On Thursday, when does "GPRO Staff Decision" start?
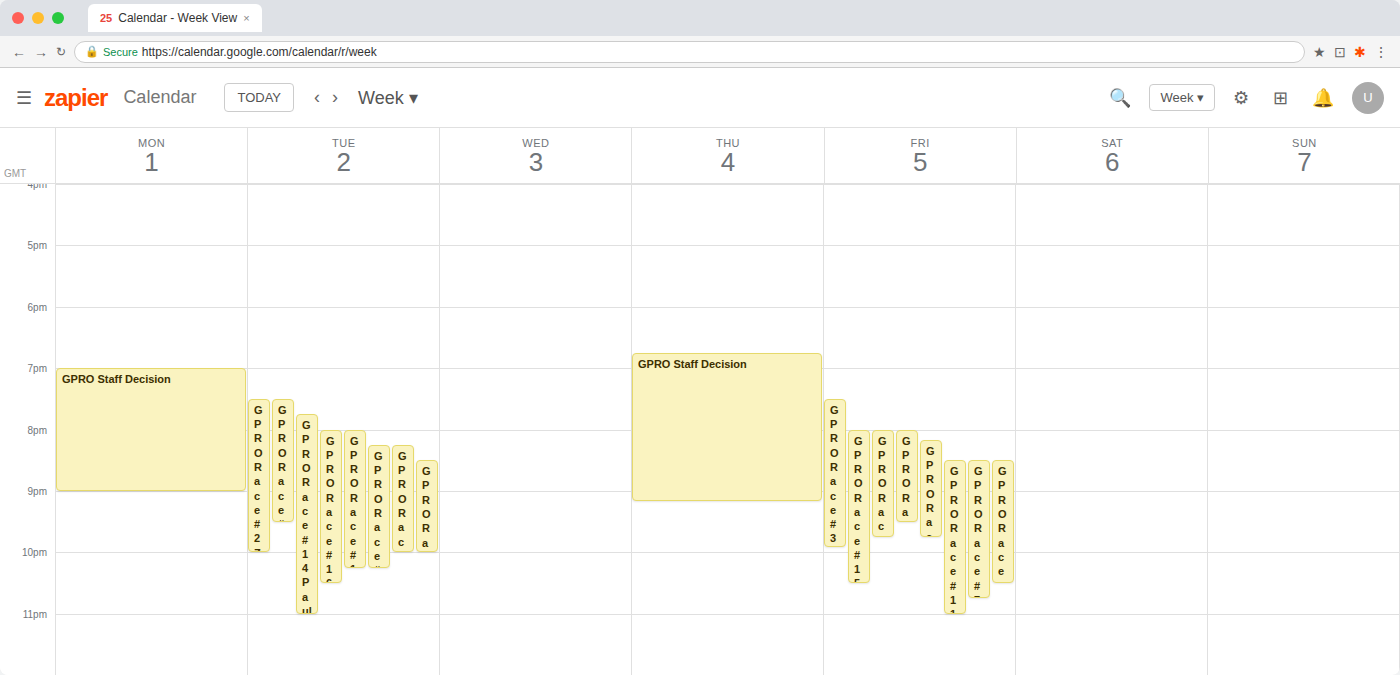
6:45 PM